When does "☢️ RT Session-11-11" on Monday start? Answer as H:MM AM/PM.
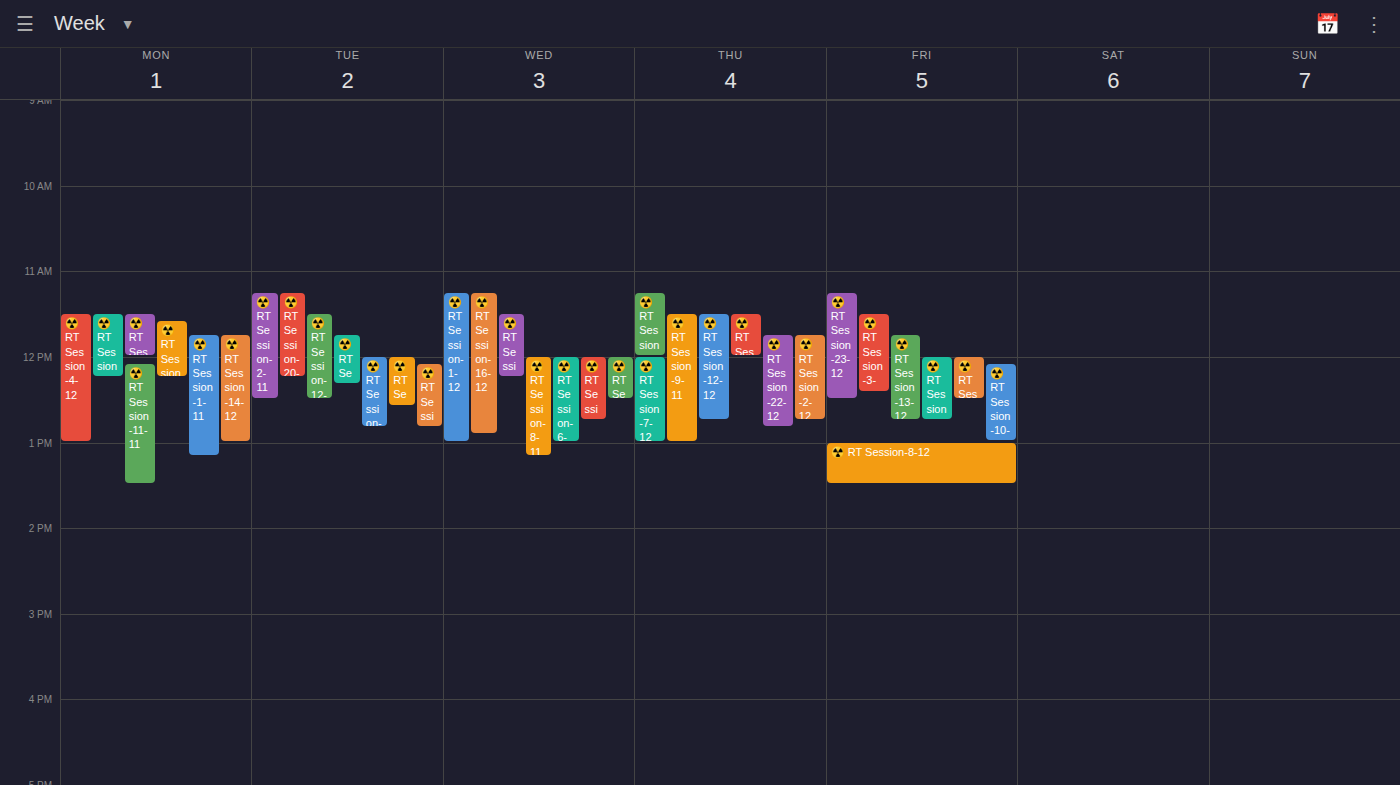
12:05 PM